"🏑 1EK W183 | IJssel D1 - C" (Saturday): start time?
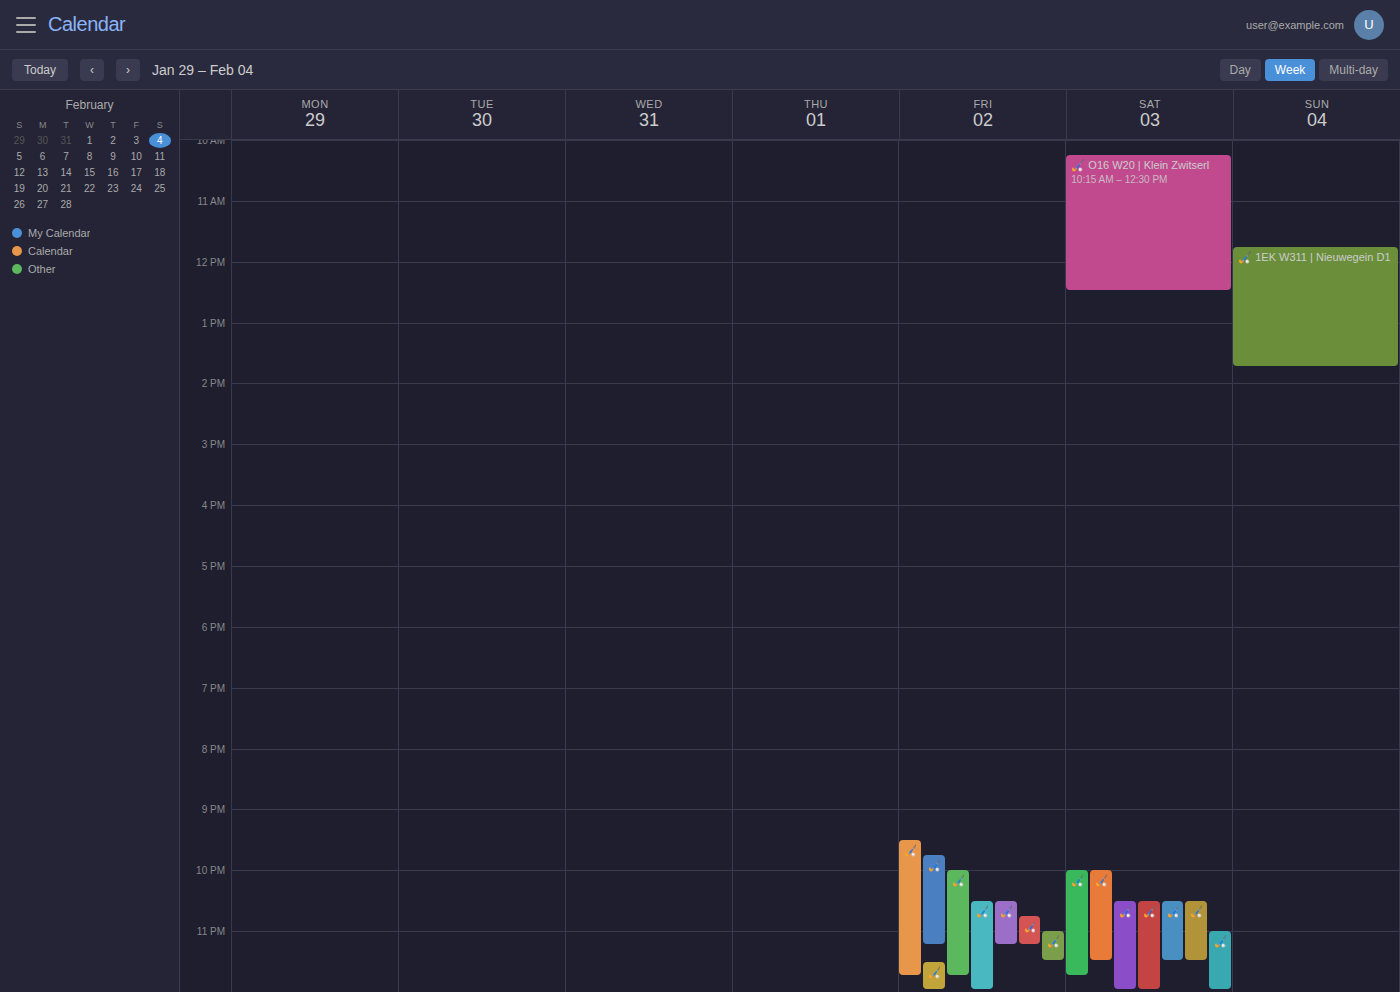
10:30 PM